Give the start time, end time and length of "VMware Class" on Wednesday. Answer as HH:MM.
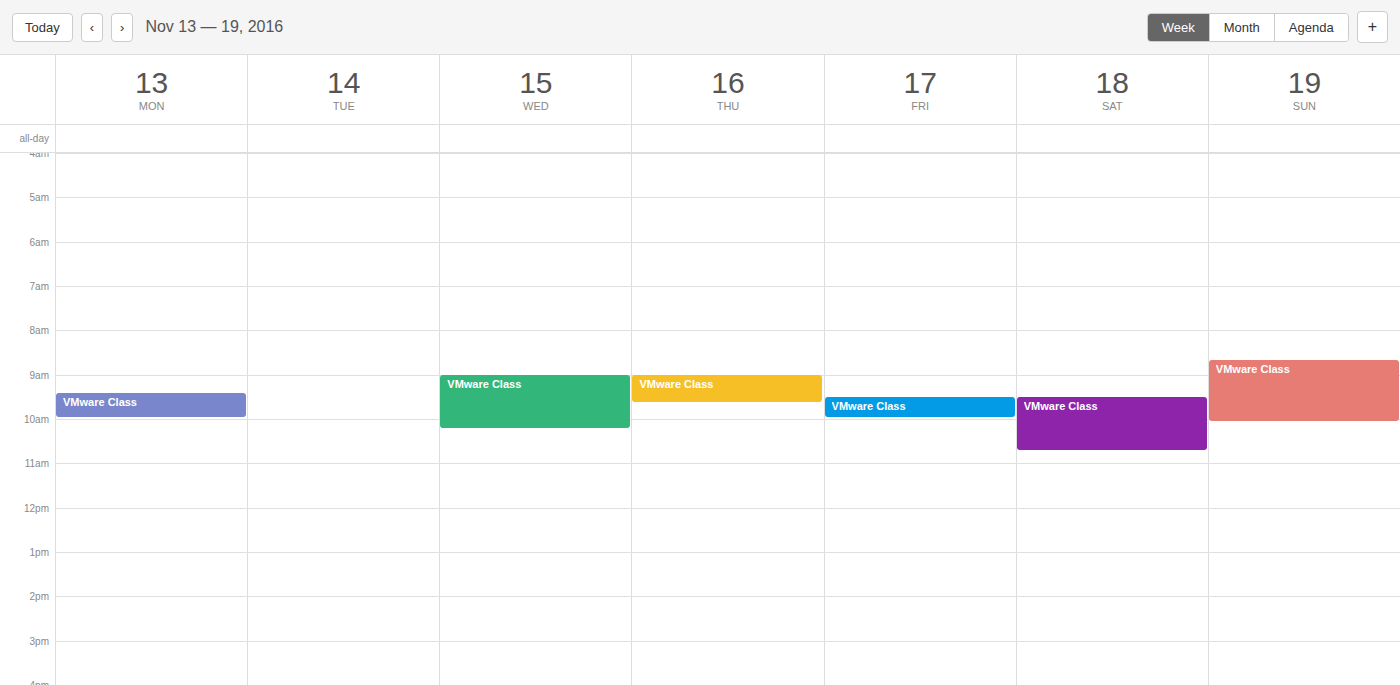
09:00 to 10:15, 1 hour 15 minutes